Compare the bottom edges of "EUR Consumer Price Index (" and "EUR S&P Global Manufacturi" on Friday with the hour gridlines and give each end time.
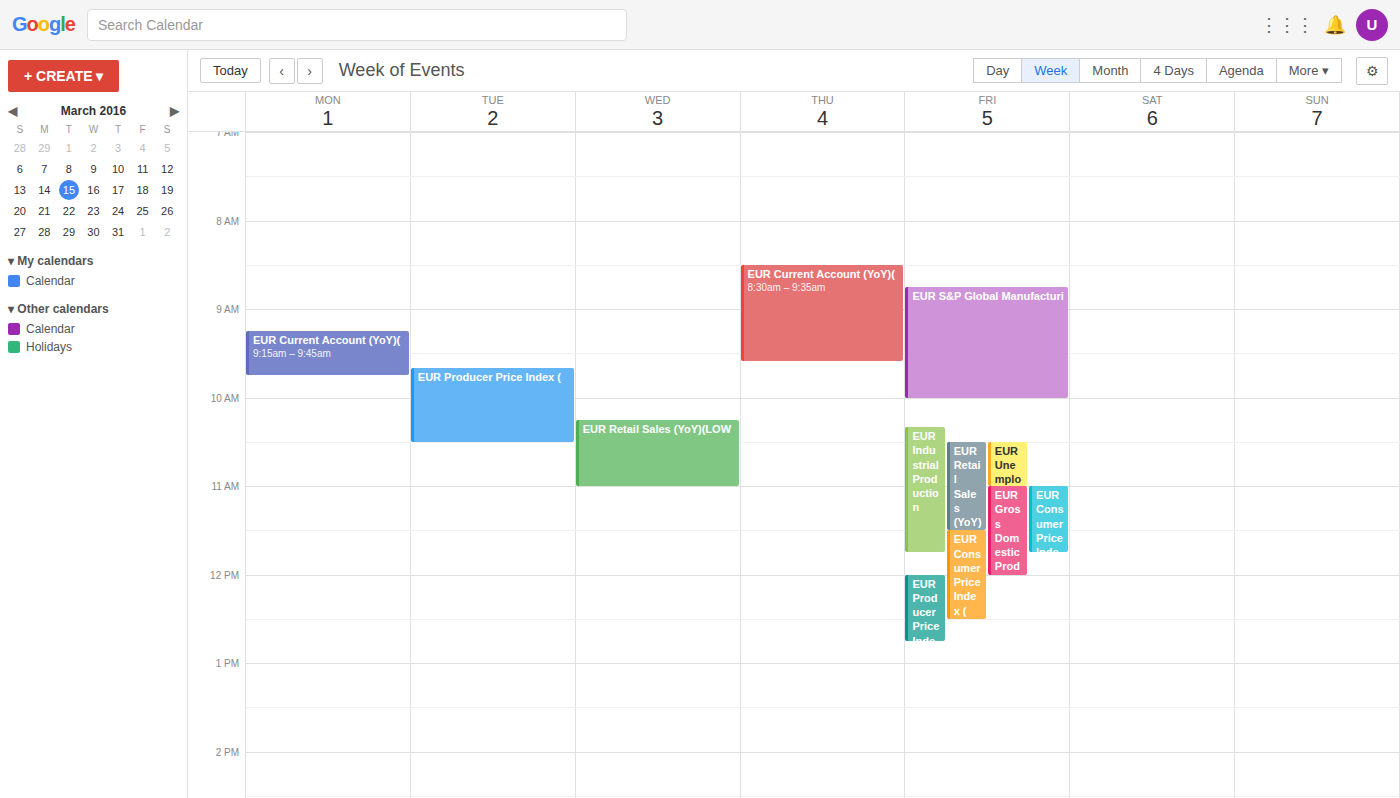
"EUR Consumer Price Index (": 12:30, halfway between the 12:00 and 13:00 lines. "EUR S&P Global Manufacturi": 10:00, exactly on the 10:00 line.